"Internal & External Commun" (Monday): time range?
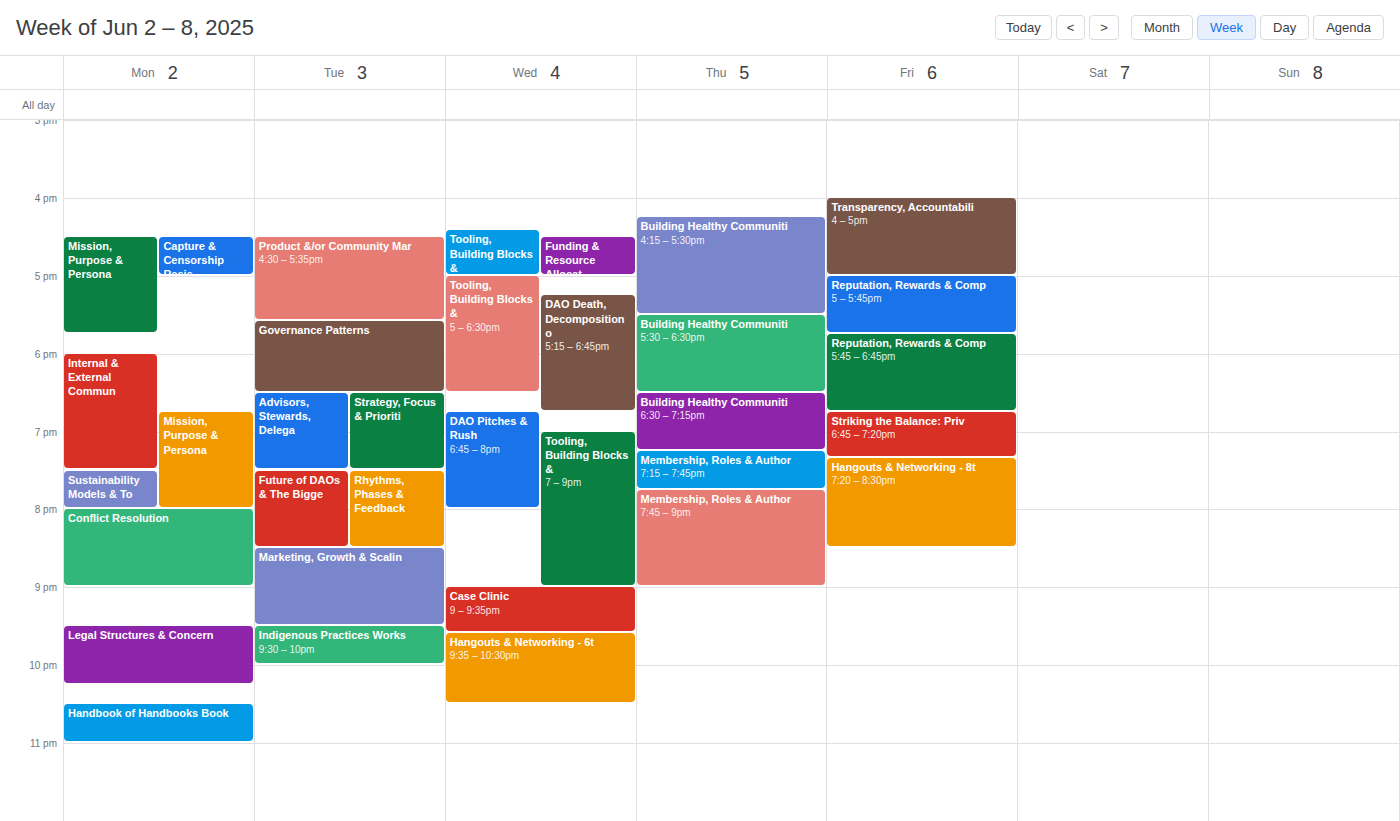
18:00 to 19:30